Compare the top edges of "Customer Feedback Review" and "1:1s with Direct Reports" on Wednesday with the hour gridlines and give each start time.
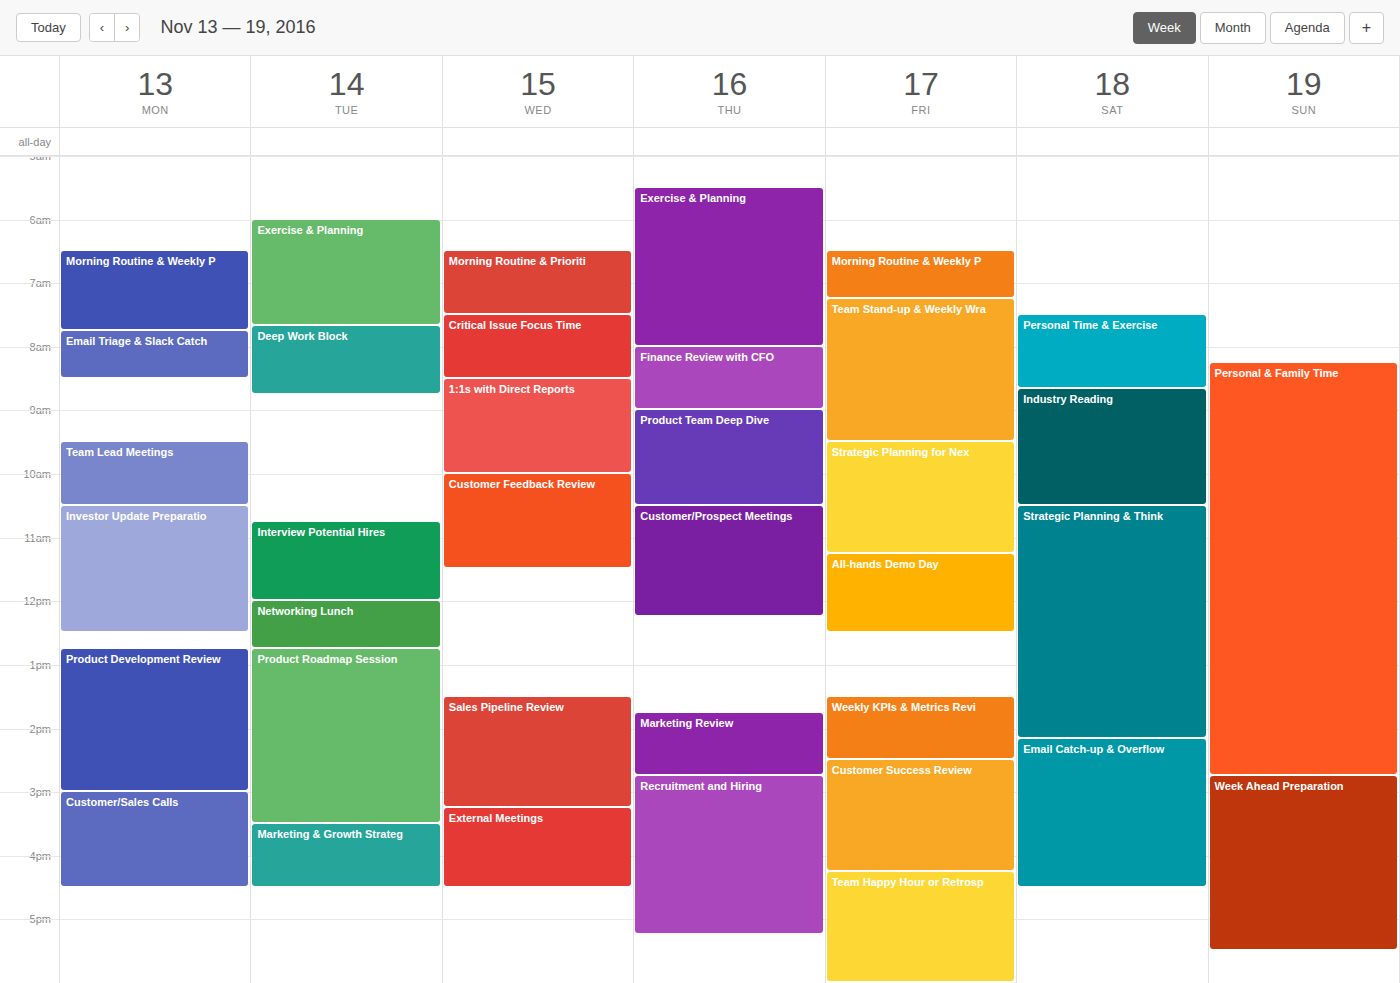
"Customer Feedback Review": 10:00 AM, exactly on the 10 AM line. "1:1s with Direct Reports": 8:30 AM, halfway between the 8 AM and 9 AM lines.